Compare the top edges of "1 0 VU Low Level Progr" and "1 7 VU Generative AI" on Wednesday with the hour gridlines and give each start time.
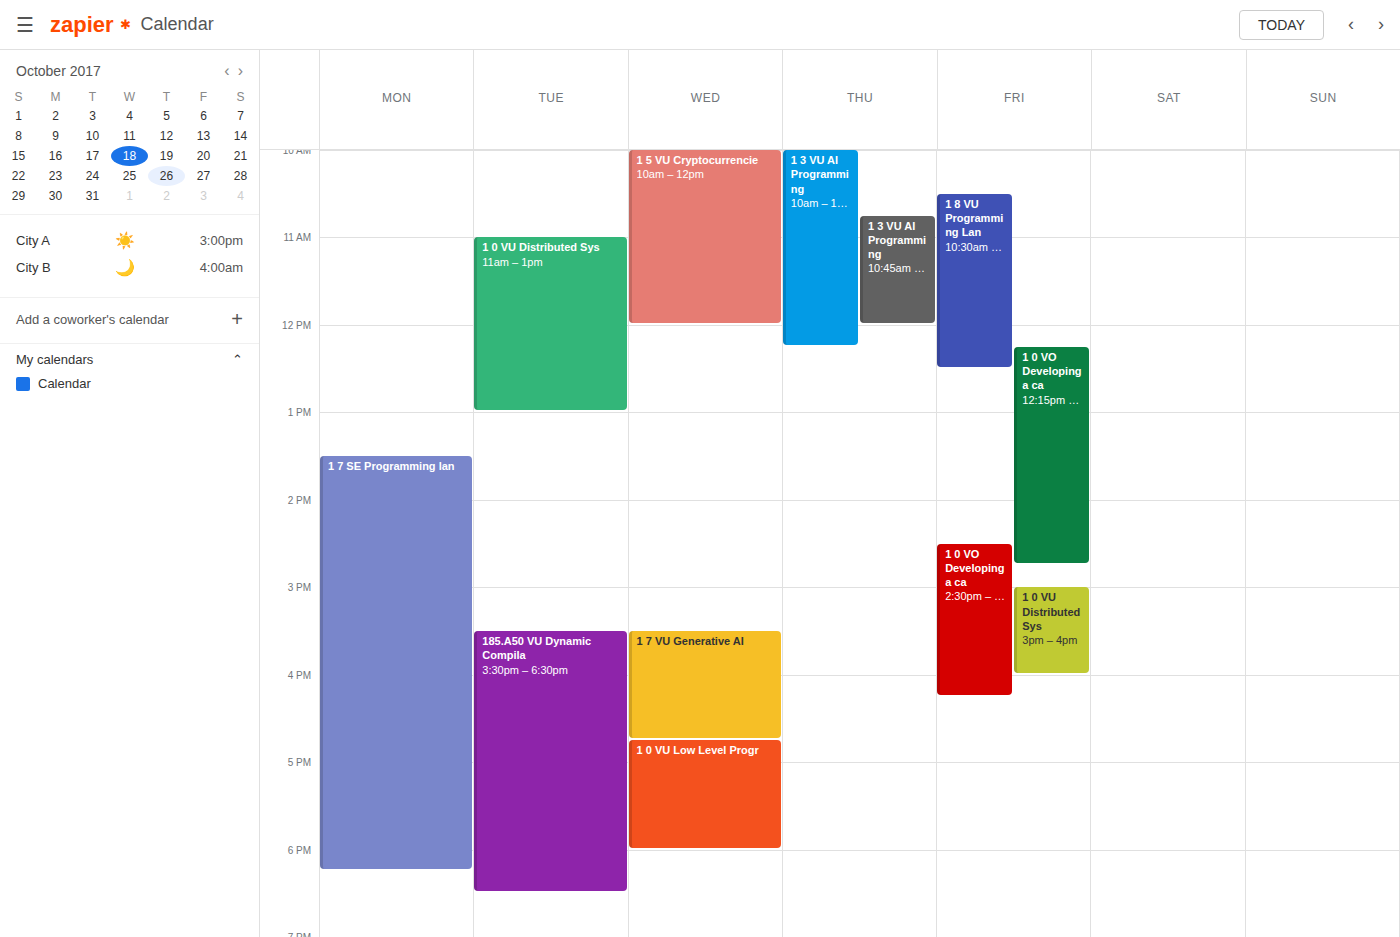
"1 0 VU Low Level Progr": 4:45 PM, neither: three quarters of the way from the 4 PM line to the 5 PM line. "1 7 VU Generative AI": 3:30 PM, halfway between the 3 PM and 4 PM lines.